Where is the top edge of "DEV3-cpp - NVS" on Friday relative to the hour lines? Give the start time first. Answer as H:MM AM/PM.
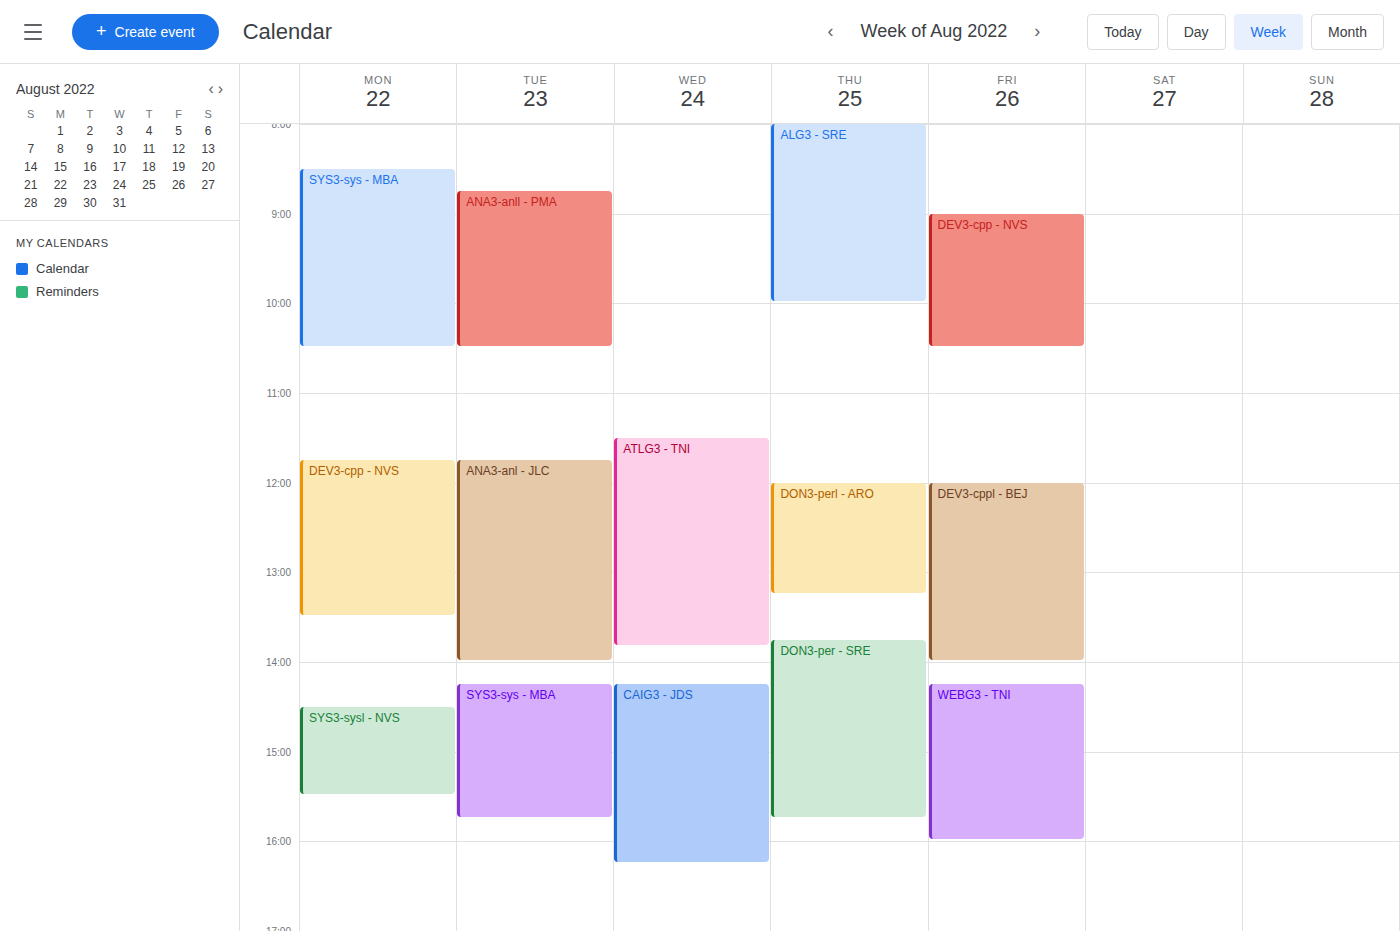
9:00 AM -- exactly on the 9 AM line.